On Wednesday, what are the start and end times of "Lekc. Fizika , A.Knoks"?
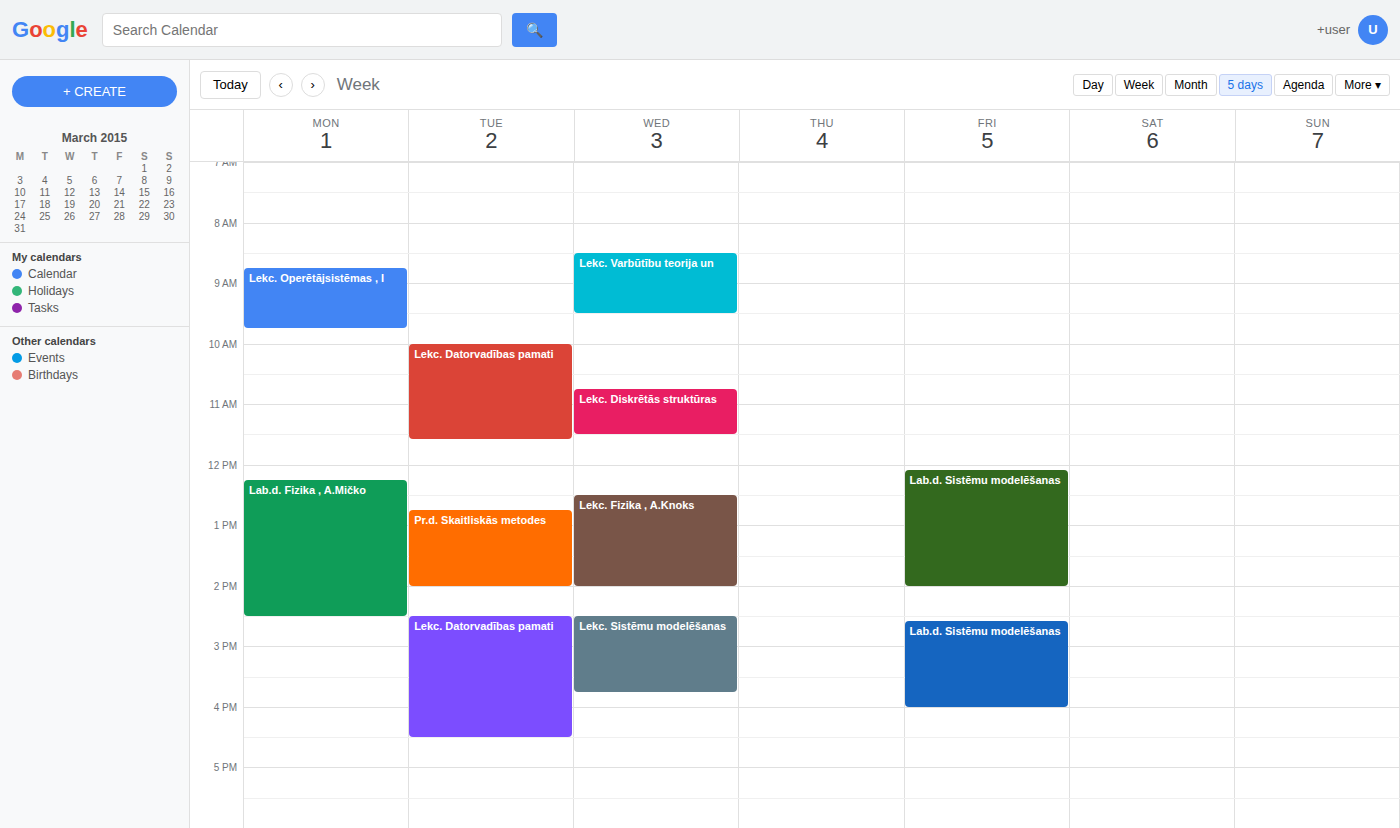
12:30 PM to 2:00 PM